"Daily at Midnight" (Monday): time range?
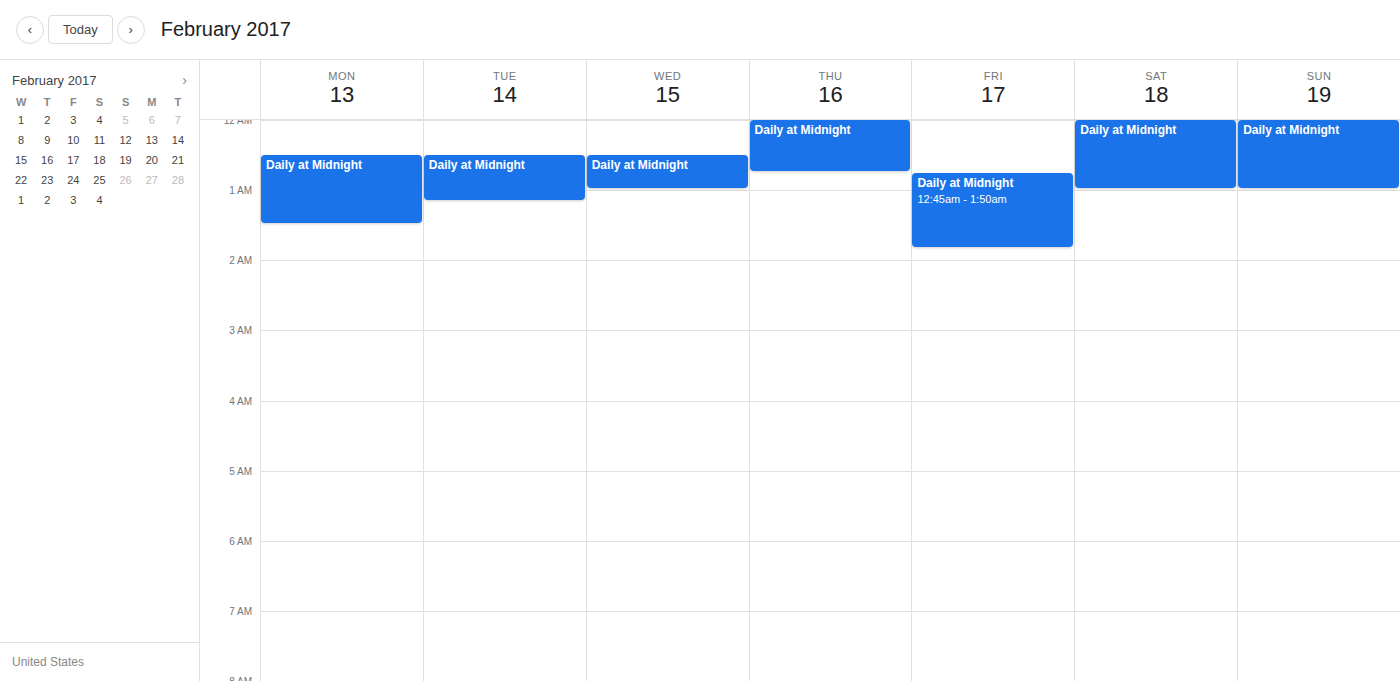
12:30 AM to 1:30 AM